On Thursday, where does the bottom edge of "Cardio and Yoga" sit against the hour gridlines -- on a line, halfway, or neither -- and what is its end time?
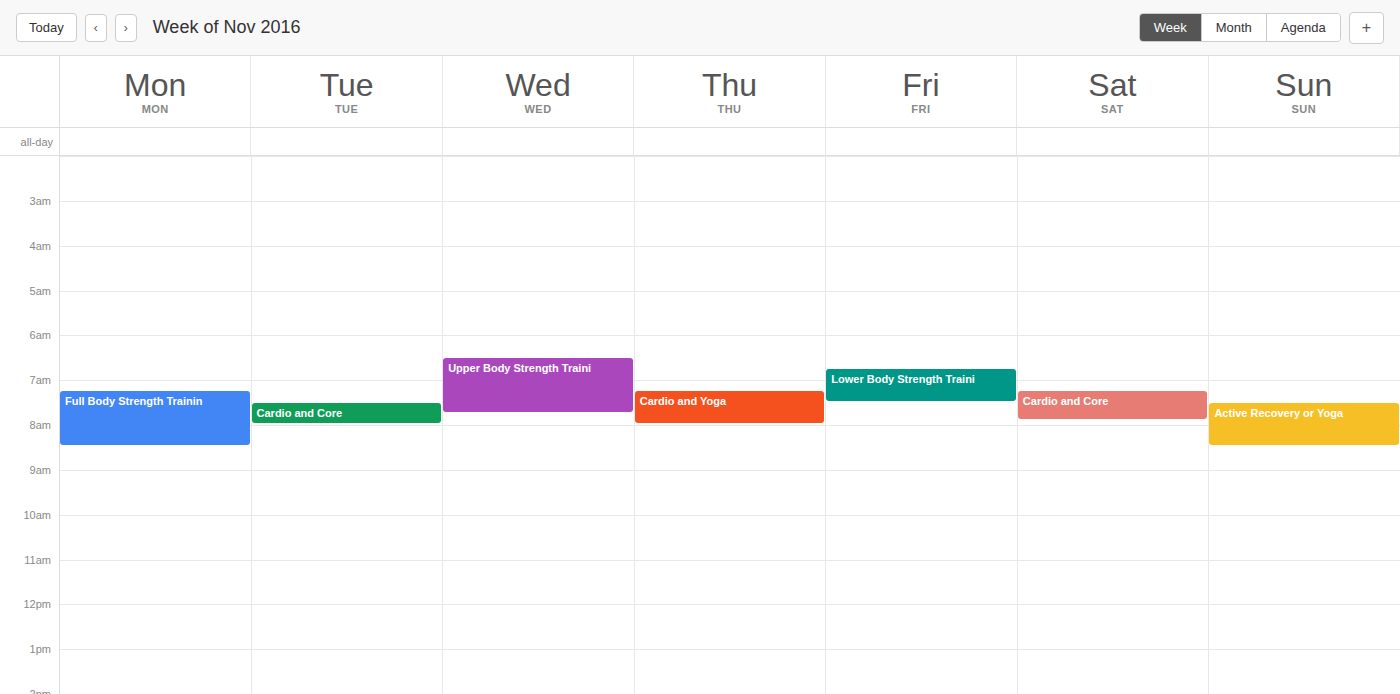
8:00 AM -- exactly on the 8 AM line.